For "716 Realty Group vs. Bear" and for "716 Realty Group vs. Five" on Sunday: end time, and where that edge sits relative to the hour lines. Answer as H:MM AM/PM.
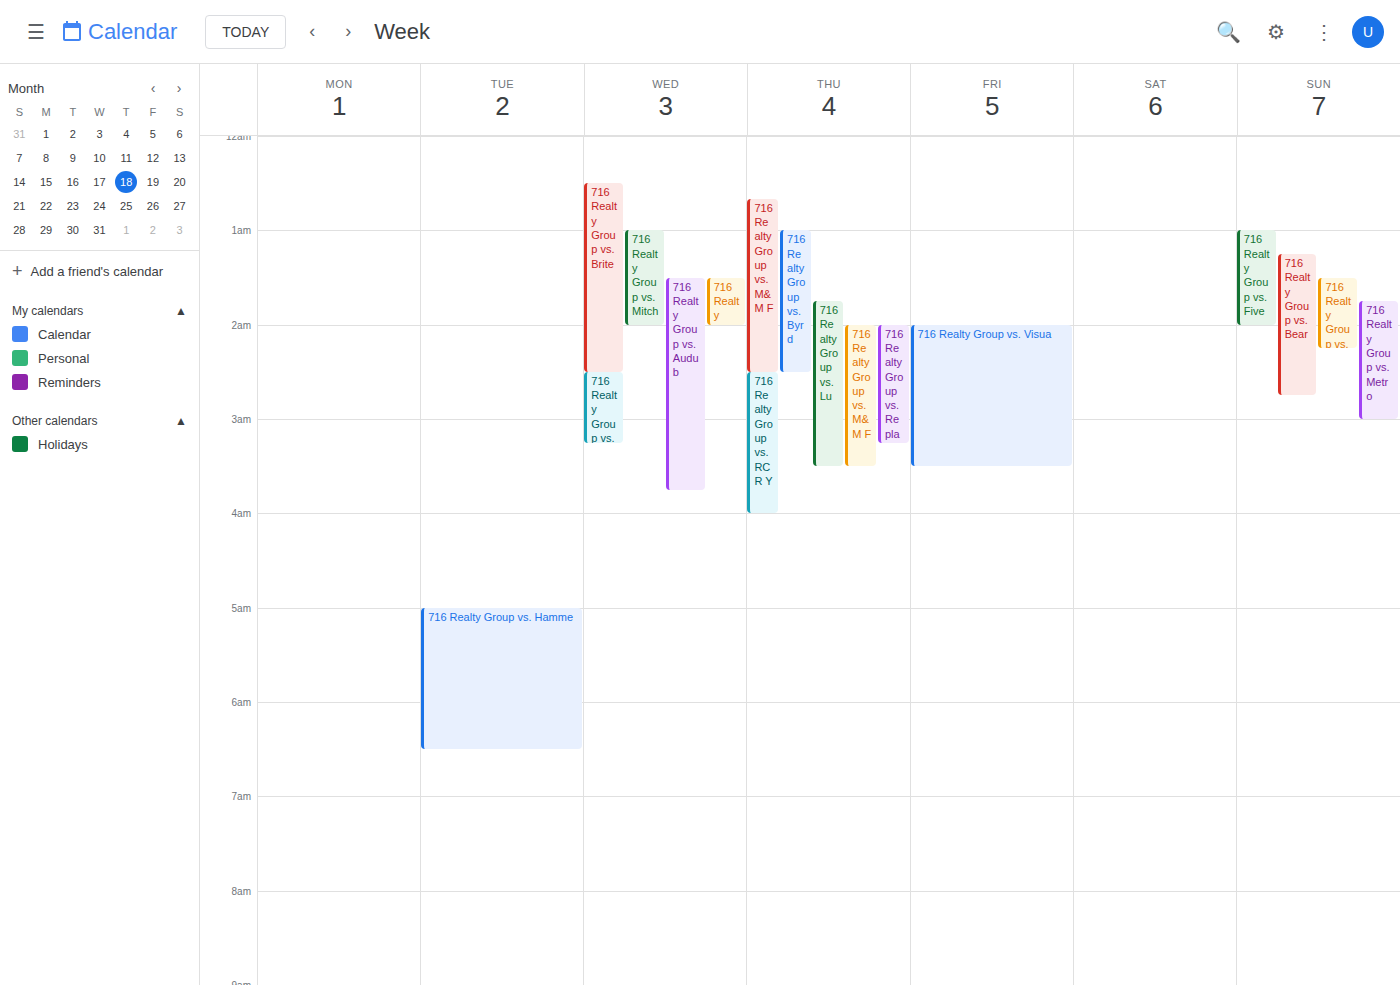
"716 Realty Group vs. Bear": 2:45 AM, neither: three quarters of the way from the 2 AM line to the 3 AM line. "716 Realty Group vs. Five": 2:00 AM, exactly on the 2 AM line.